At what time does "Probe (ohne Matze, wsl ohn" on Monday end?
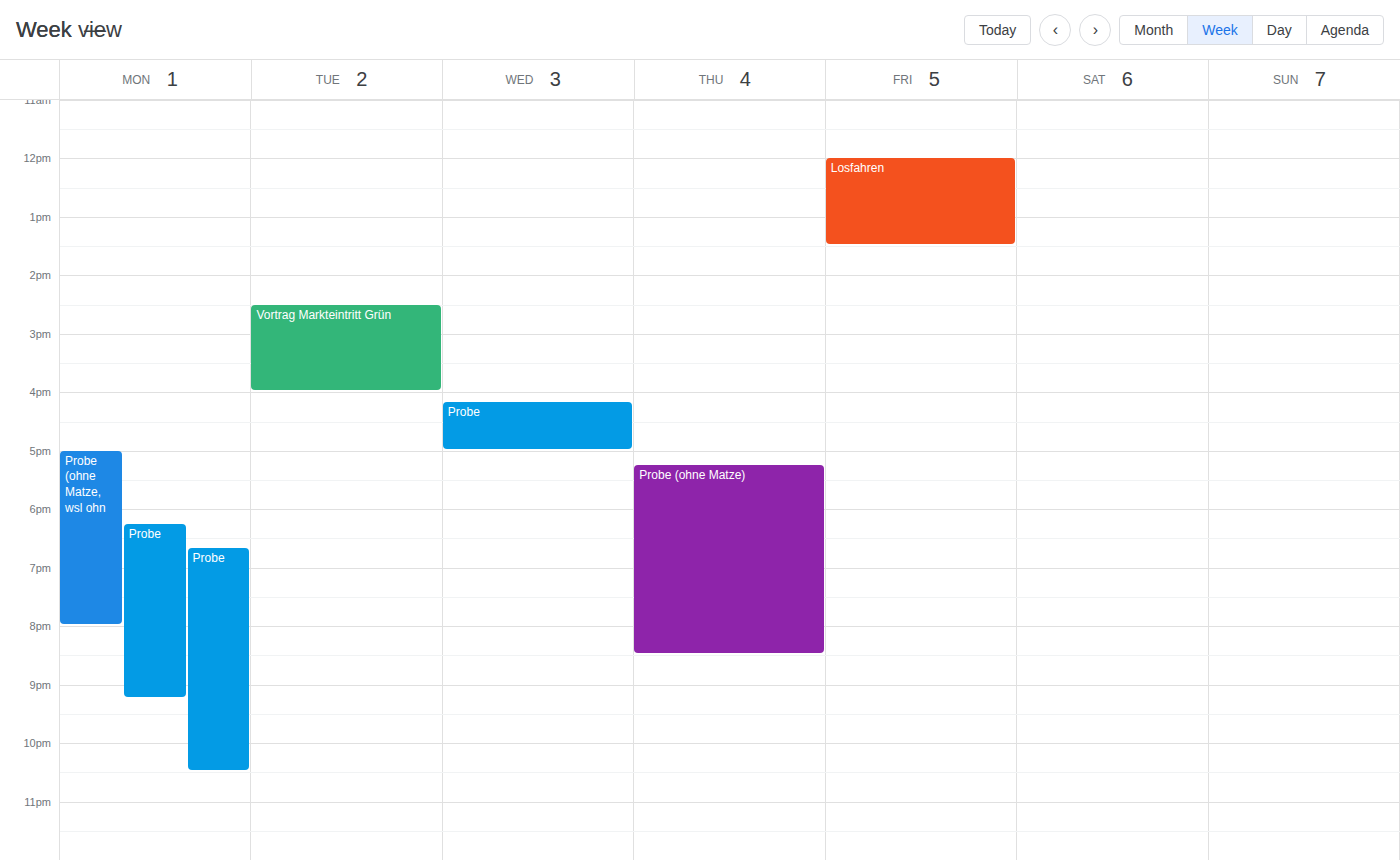
20:00